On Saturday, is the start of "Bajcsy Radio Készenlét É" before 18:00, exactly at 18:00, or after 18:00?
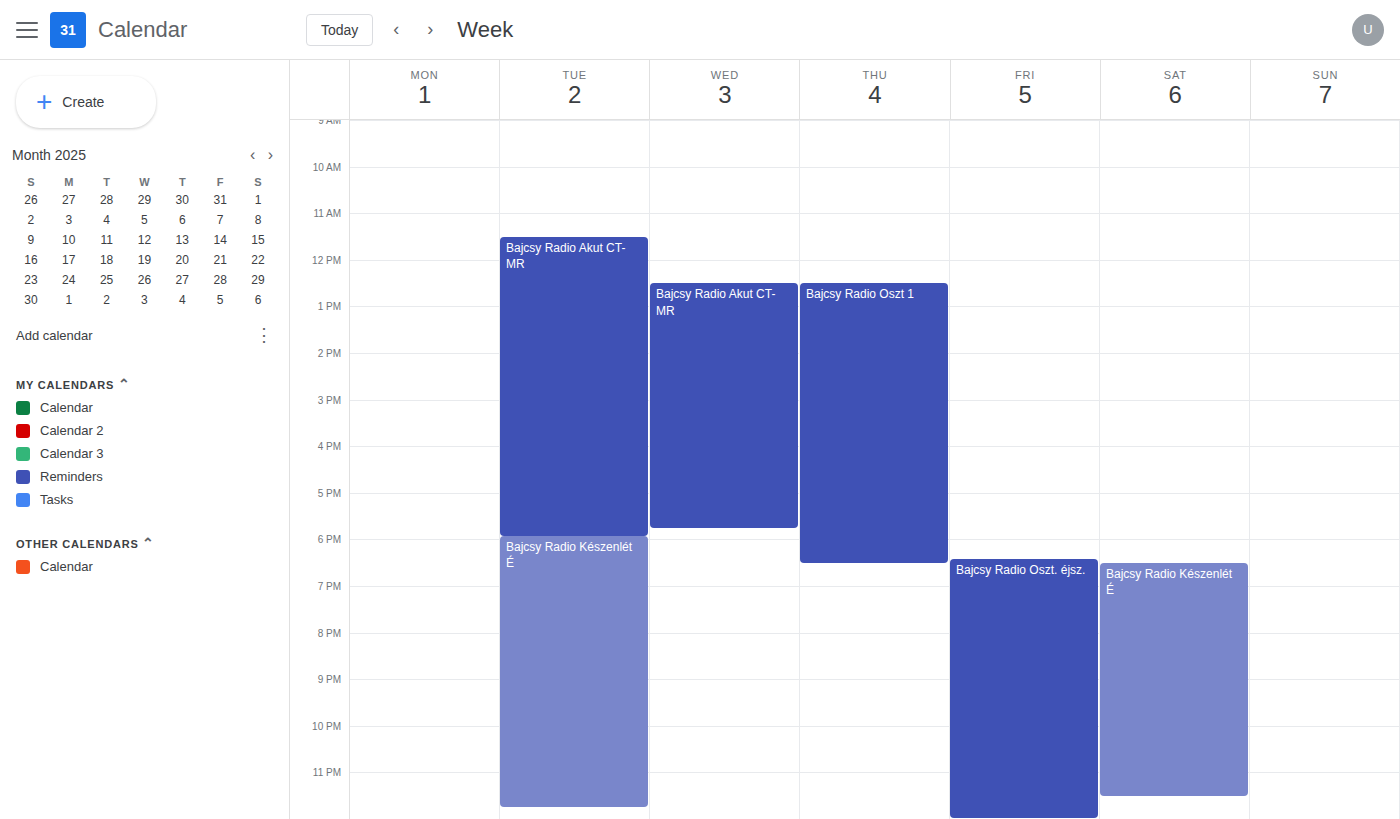
18:30 -- after 18:00, 30 minutes below the 18:00 line.